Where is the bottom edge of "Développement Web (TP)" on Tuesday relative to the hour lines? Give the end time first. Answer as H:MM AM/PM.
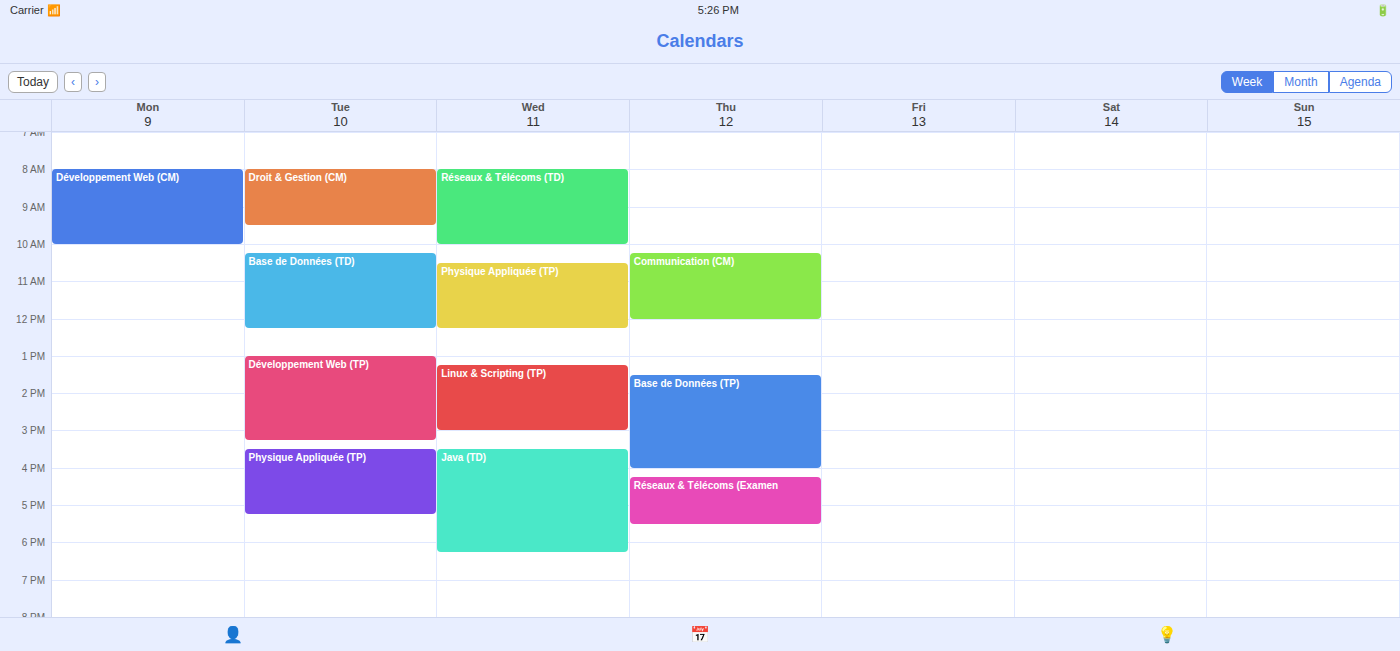
3:15 PM -- neither: a quarter of the way from the 3 PM line to the 4 PM line.